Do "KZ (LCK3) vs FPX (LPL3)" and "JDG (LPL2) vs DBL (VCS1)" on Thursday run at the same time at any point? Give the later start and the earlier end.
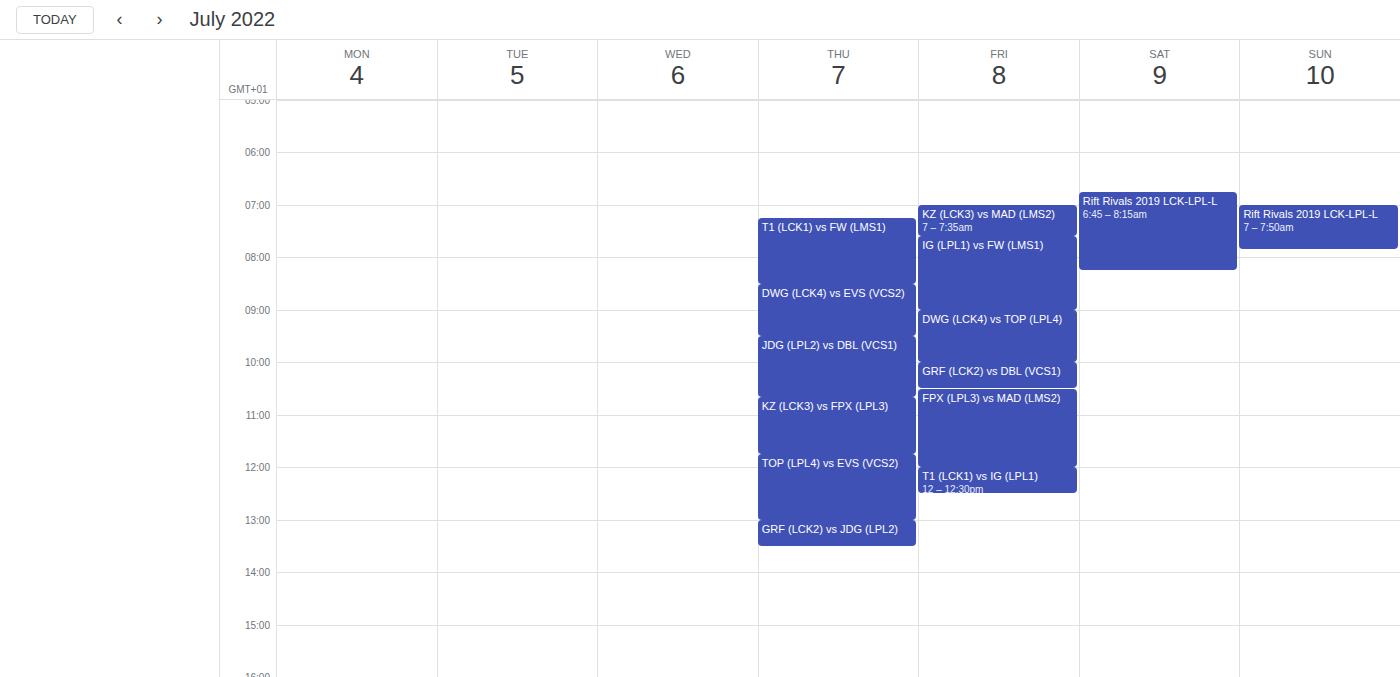
"JDG (LPL2) vs DBL (VCS1)" ends at 10:40, exactly when "KZ (LCK3) vs FPX (LPL3)" starts -- they touch but do not overlap.